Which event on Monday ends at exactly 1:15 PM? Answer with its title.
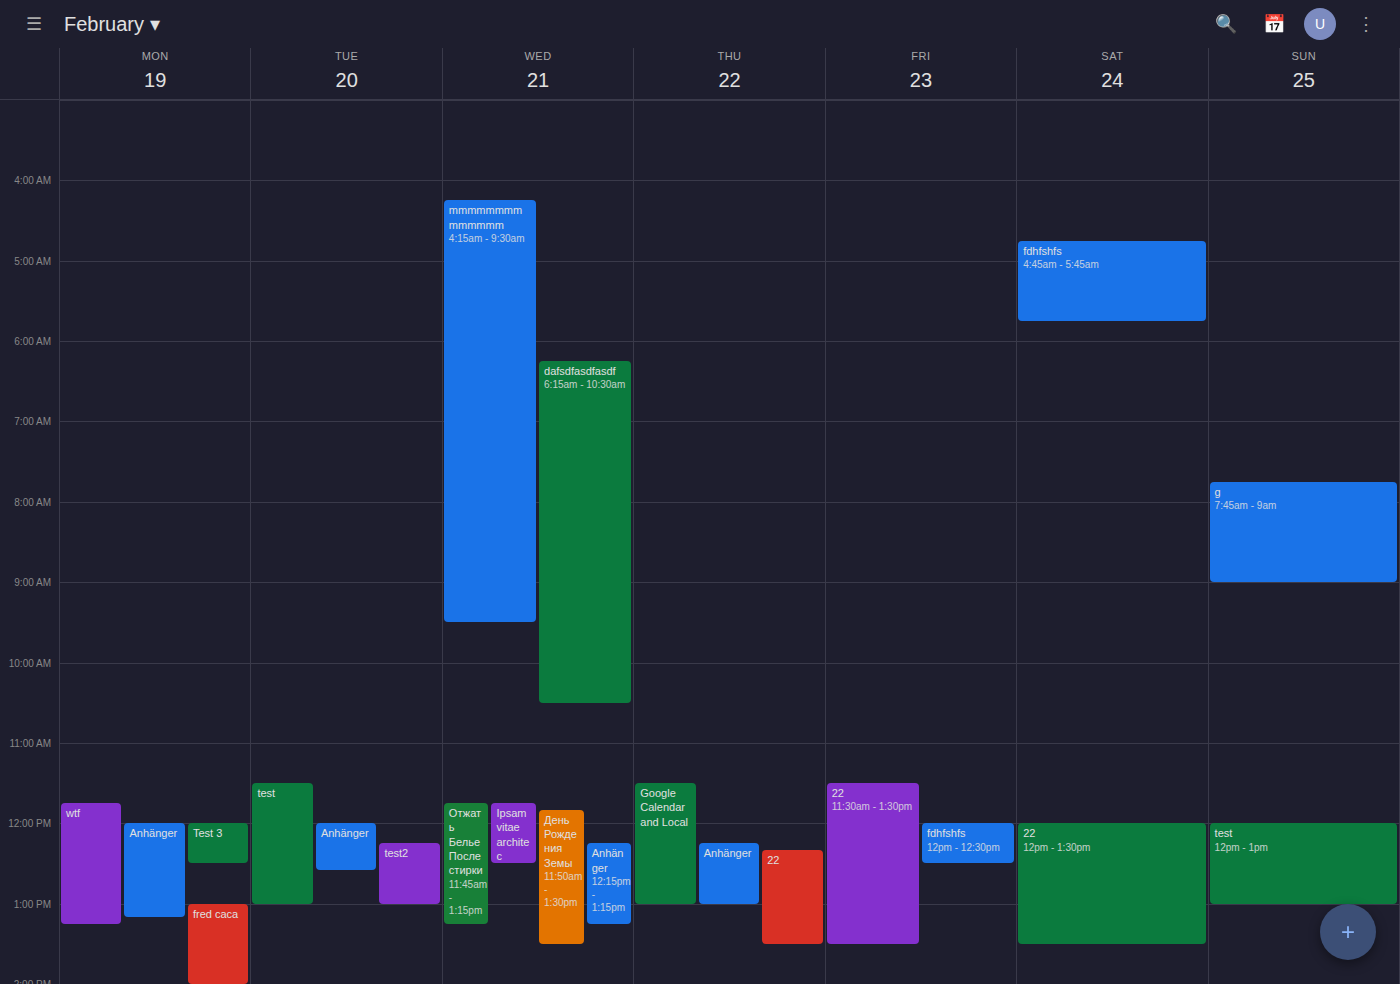
"wtf"